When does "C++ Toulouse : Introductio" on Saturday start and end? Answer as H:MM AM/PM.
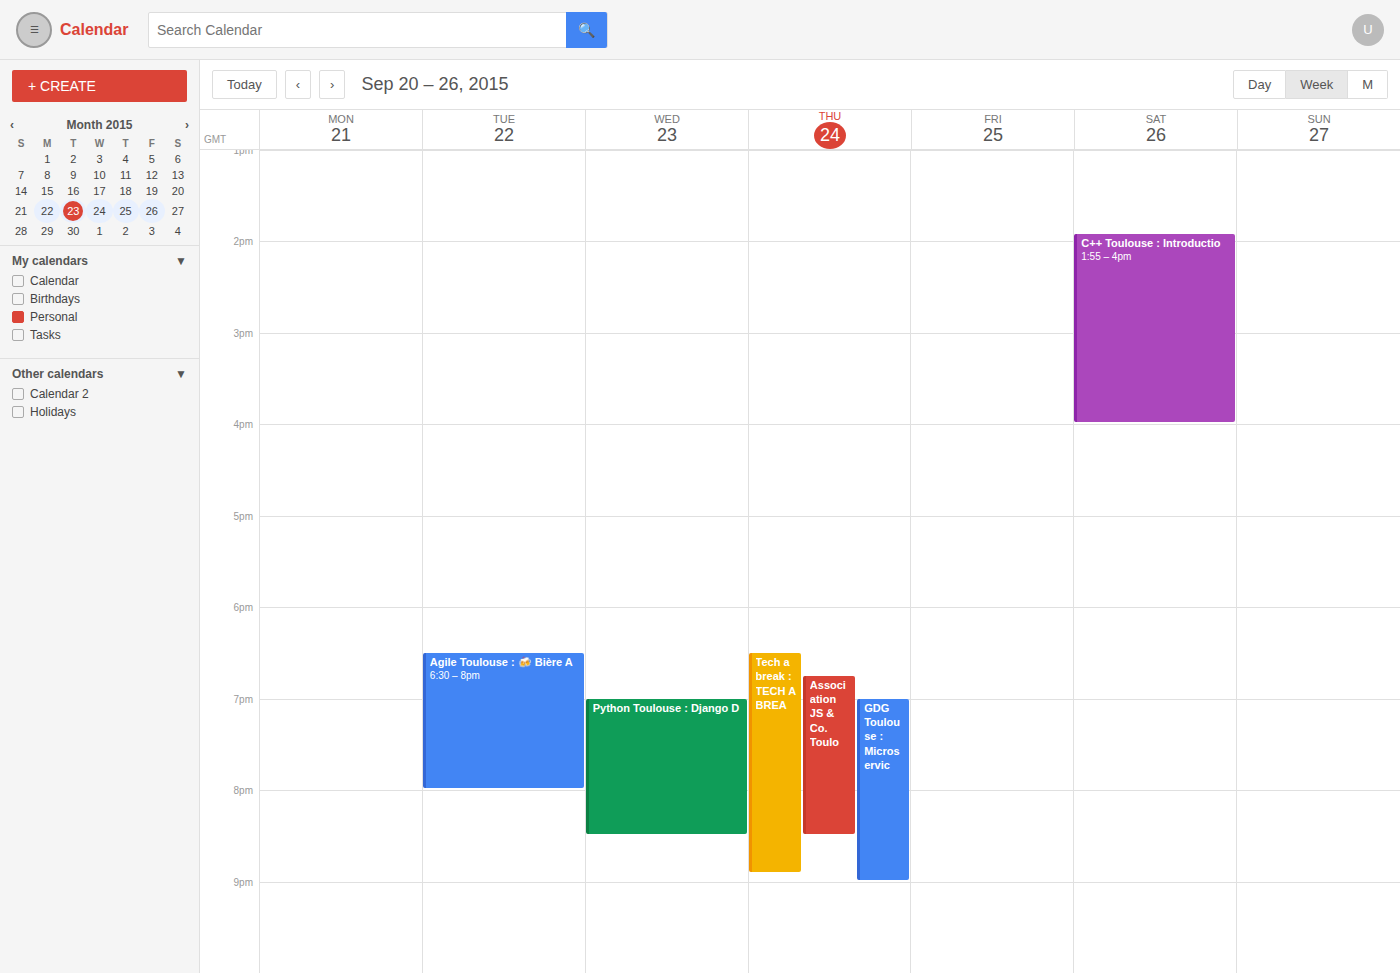
1:55 PM to 4:00 PM